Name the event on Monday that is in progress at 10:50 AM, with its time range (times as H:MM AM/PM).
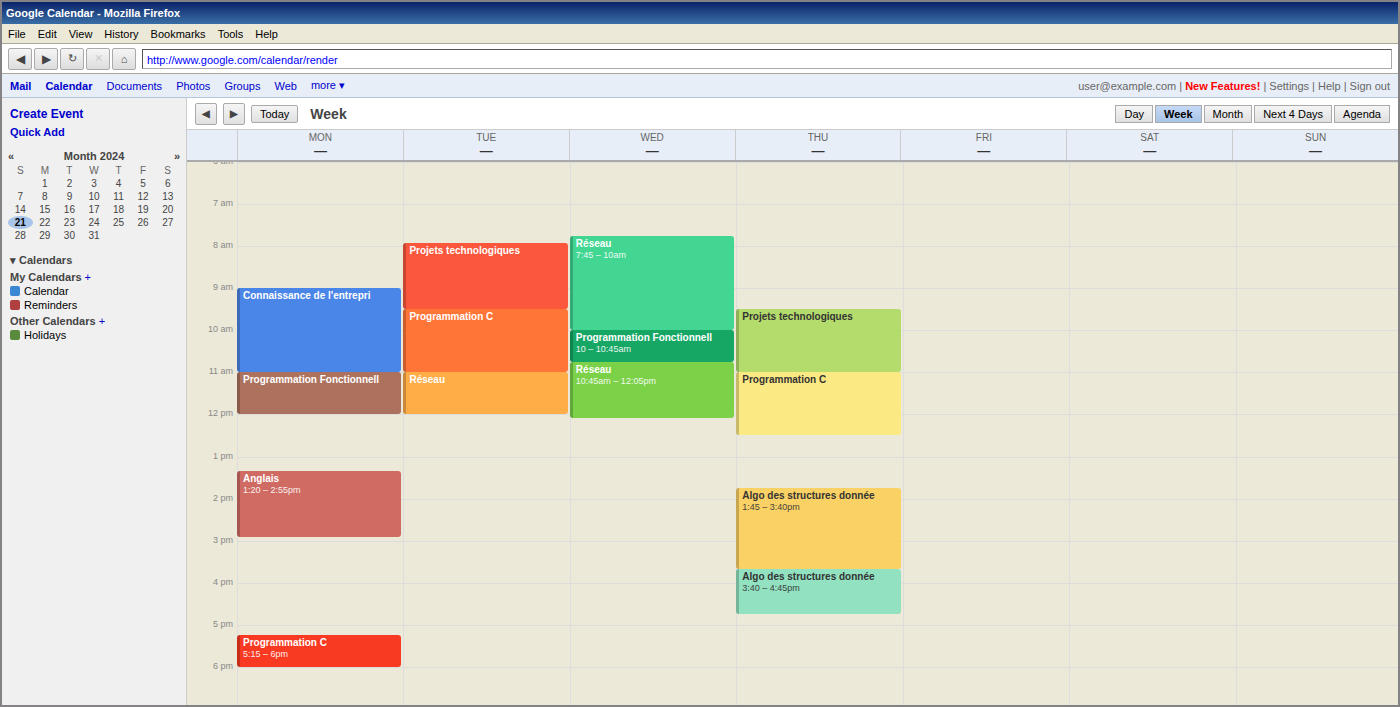
"Connaissance de l'entrepri", 9:00 AM to 11:00 AM